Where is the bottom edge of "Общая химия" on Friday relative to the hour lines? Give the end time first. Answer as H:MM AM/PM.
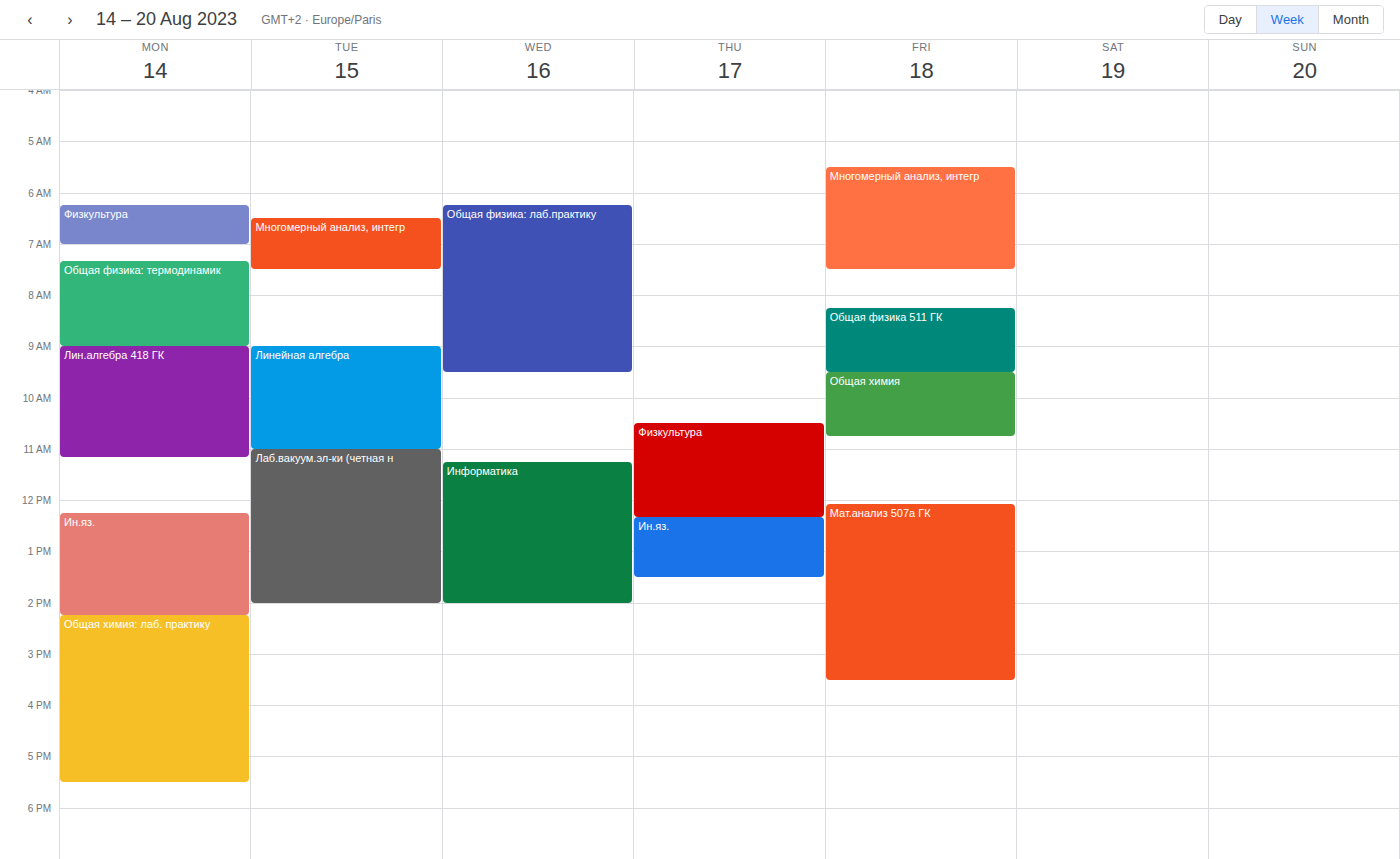
10:45 AM -- neither: three quarters of the way from the 10 AM line to the 11 AM line.